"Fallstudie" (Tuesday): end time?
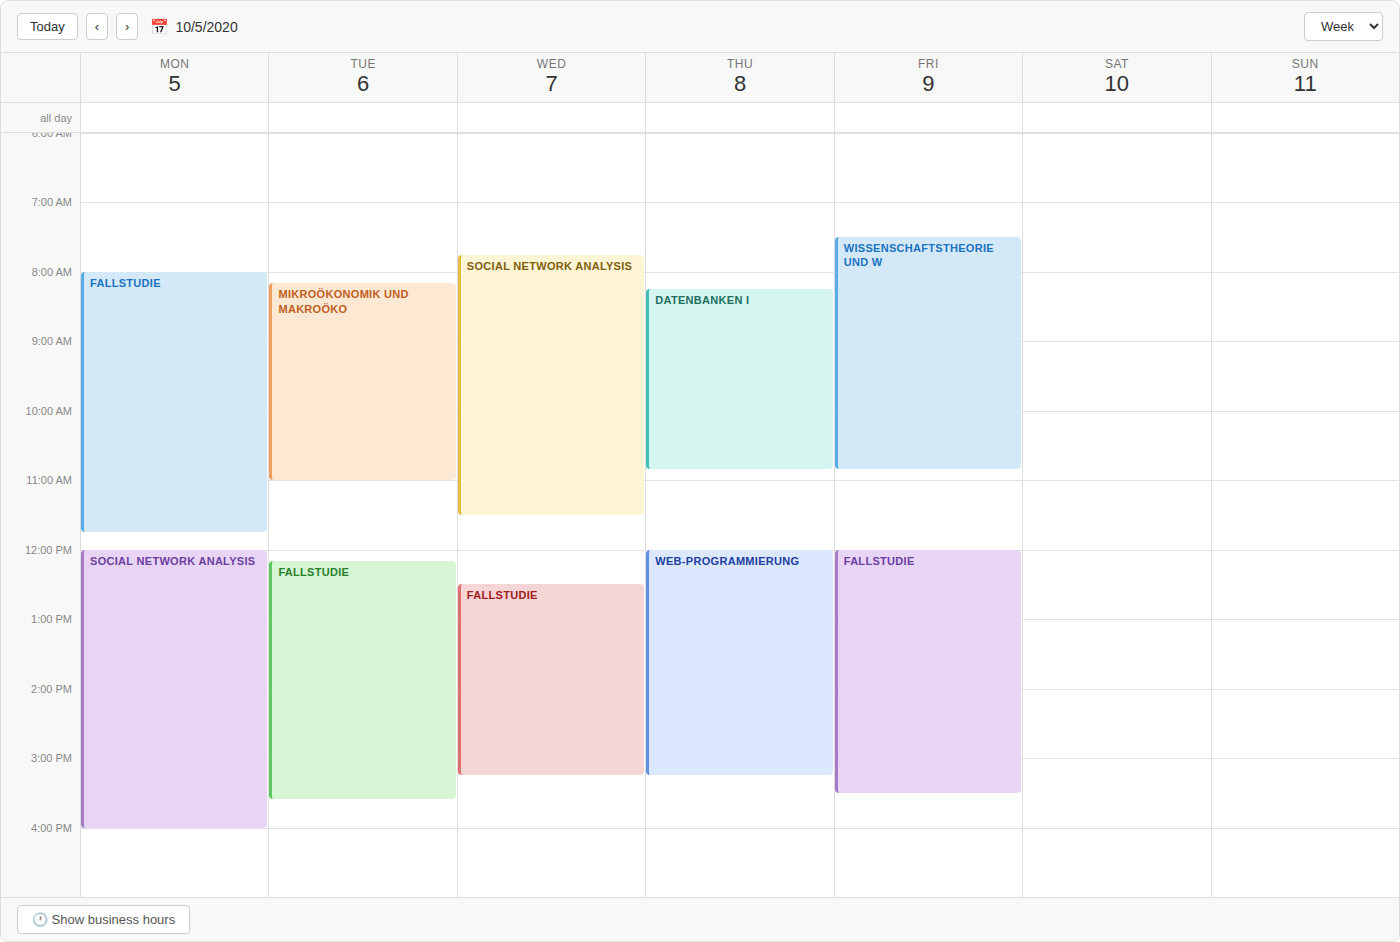
15:35